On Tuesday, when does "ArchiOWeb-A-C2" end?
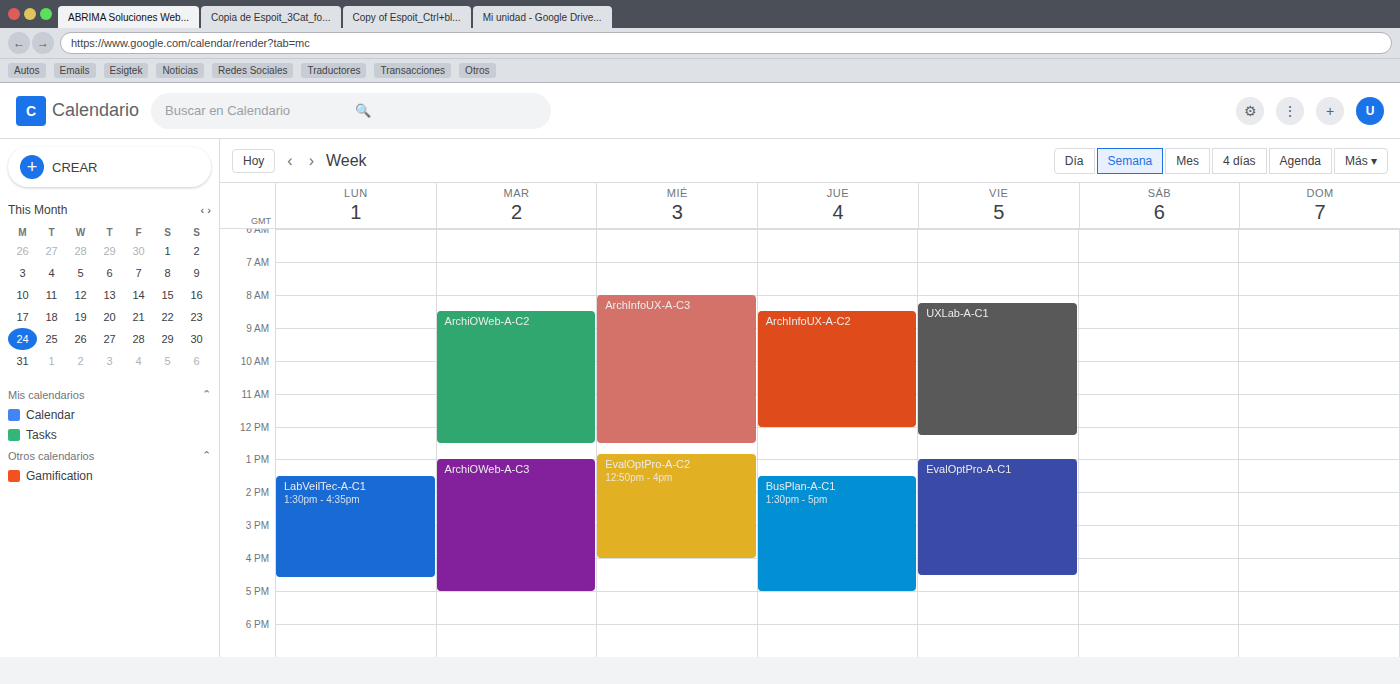
12:30 PM